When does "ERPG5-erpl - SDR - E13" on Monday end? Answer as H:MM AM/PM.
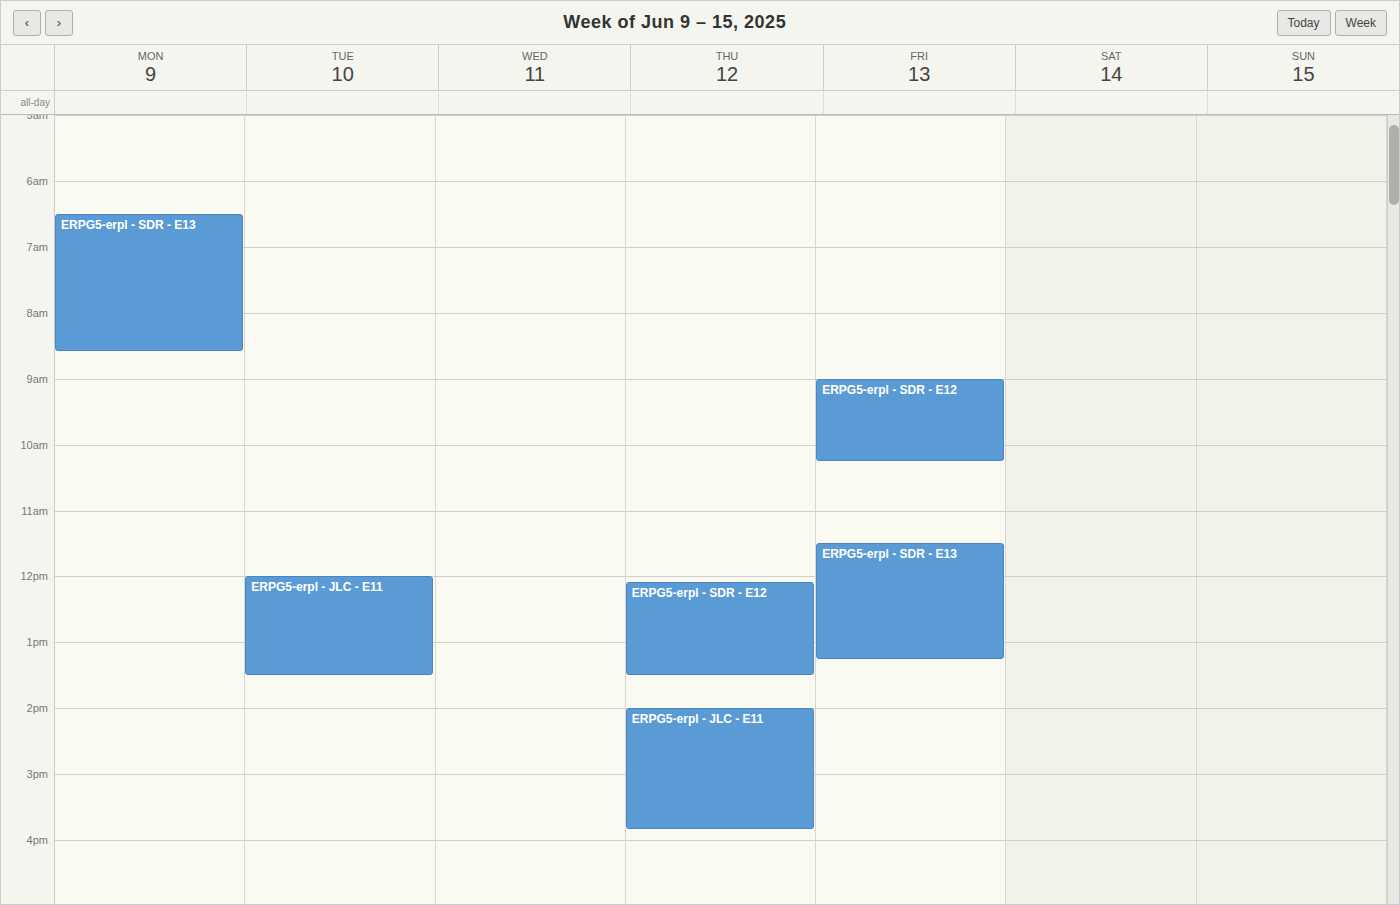
8:35 AM